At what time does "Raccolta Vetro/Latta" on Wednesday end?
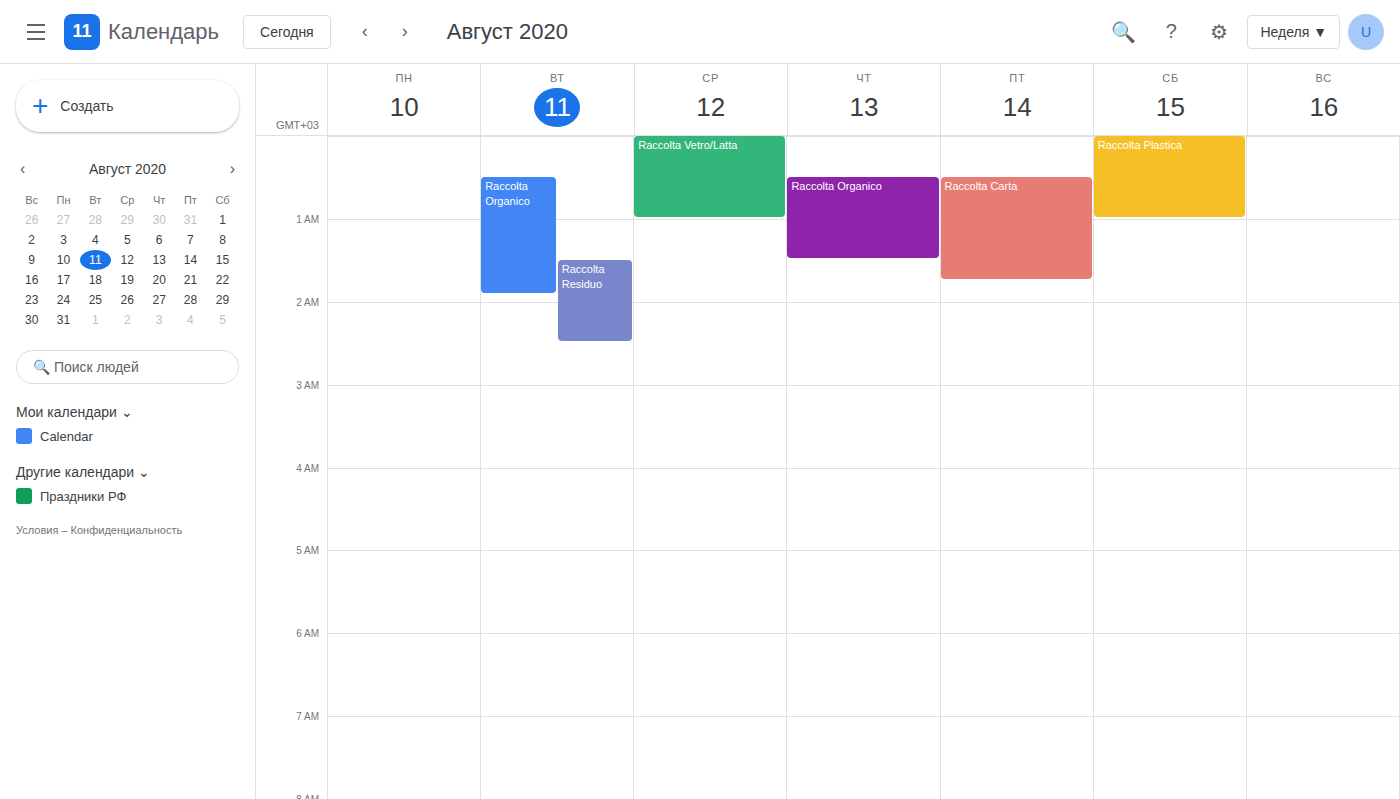
1:00 AM